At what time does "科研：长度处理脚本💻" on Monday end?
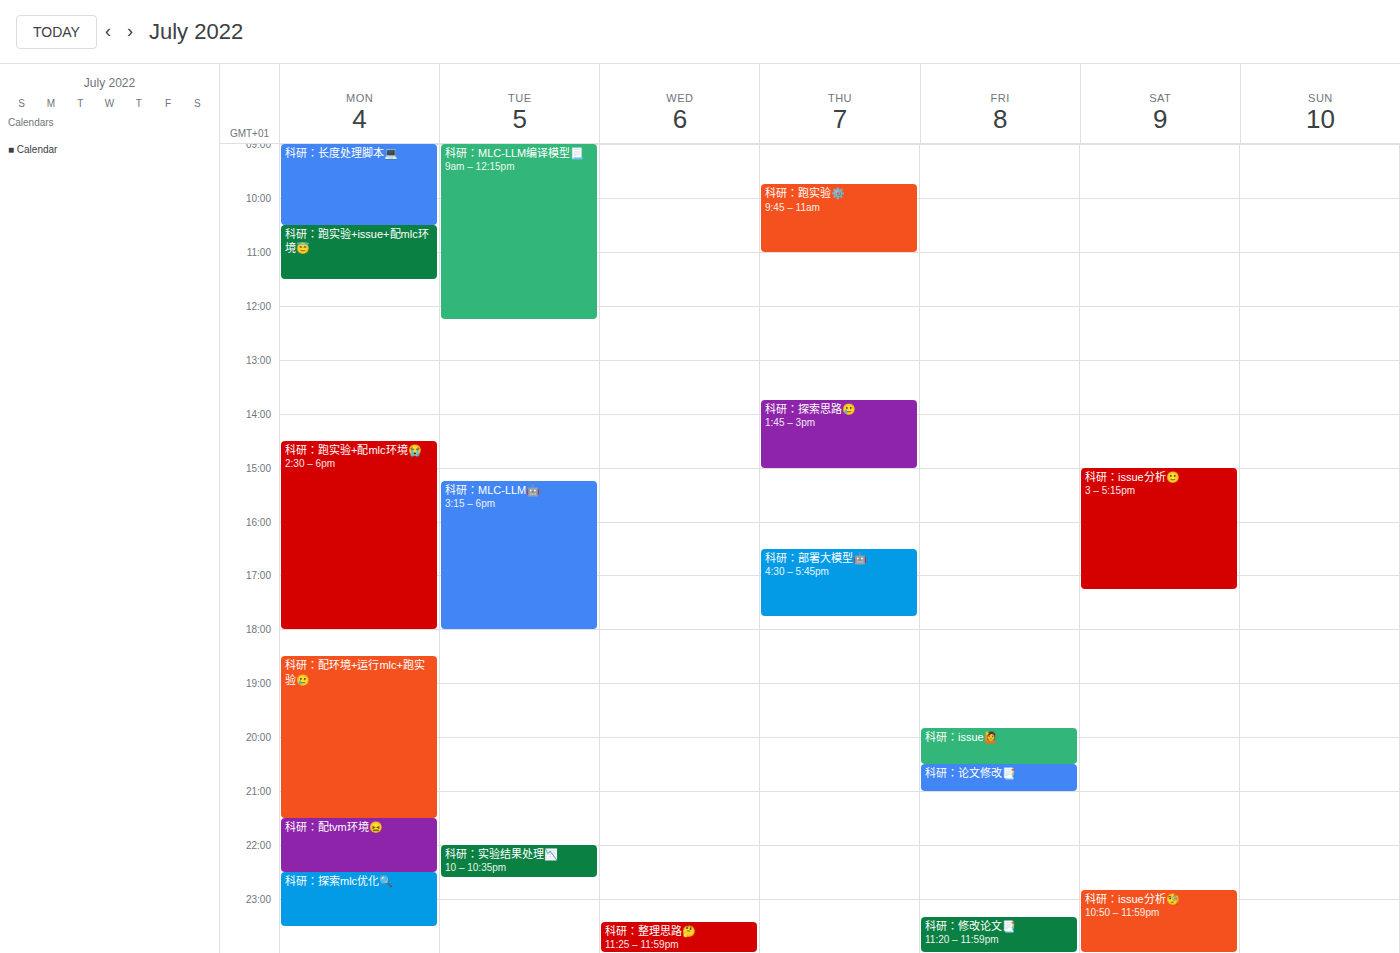
10:30 AM